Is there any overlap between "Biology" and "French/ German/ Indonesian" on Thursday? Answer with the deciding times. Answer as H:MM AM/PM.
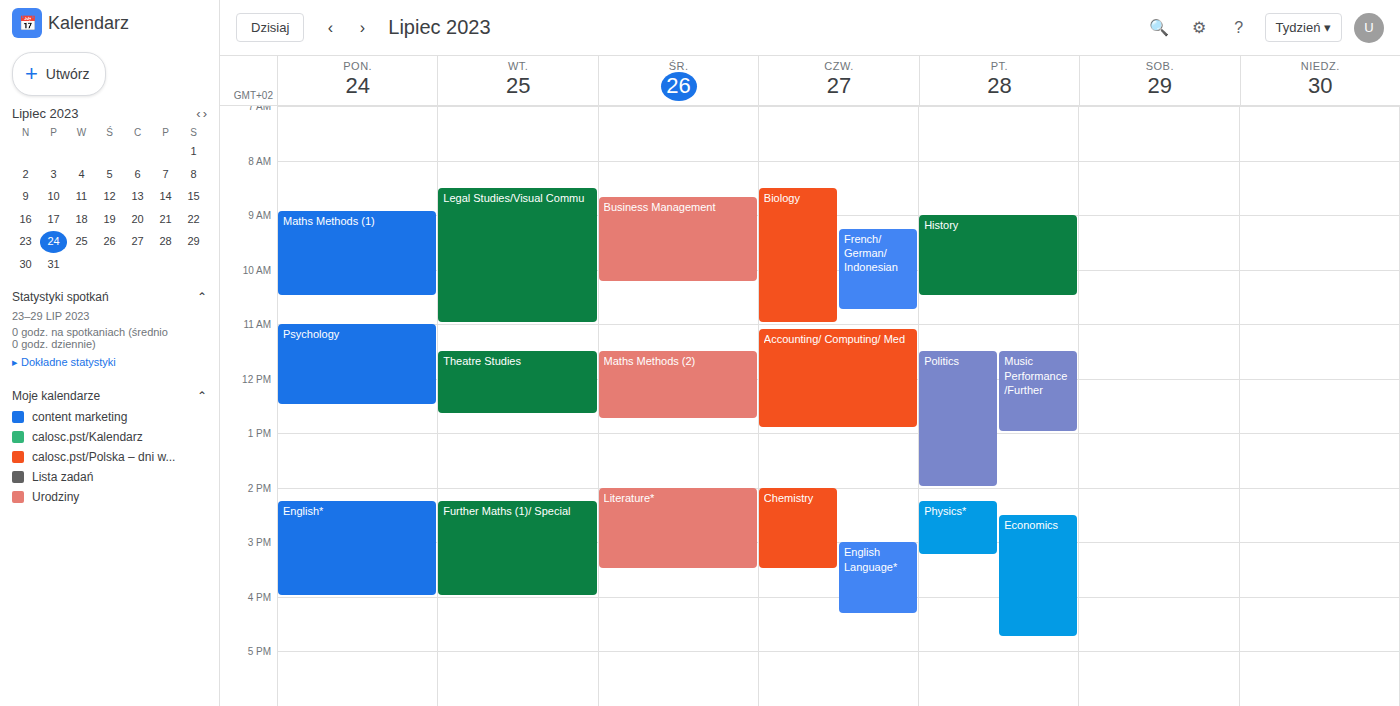
"French/ German/ Indonesian" runs 9:15 AM to 10:45 AM, inside "Biology" -- they overlap.